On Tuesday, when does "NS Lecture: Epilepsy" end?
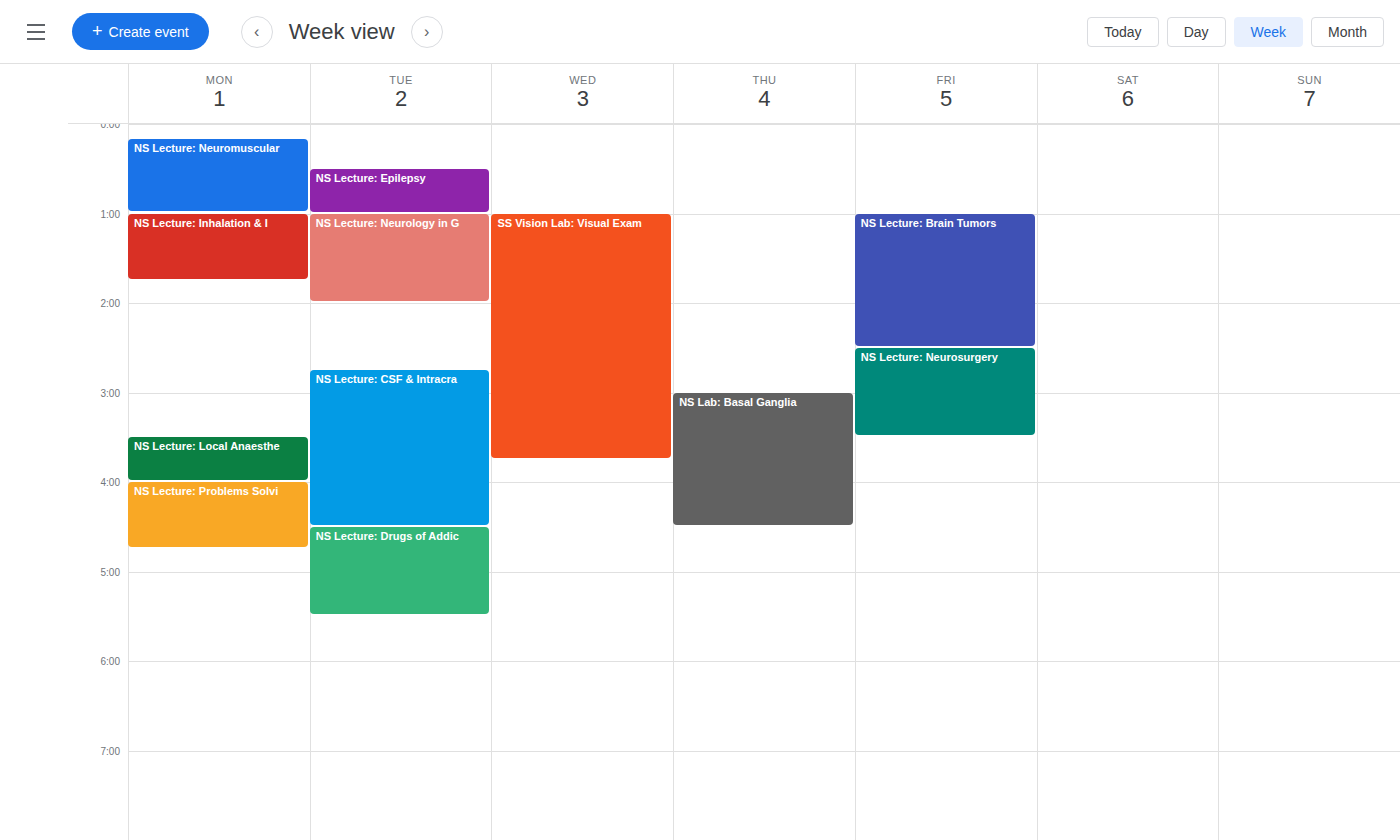
1:00 AM